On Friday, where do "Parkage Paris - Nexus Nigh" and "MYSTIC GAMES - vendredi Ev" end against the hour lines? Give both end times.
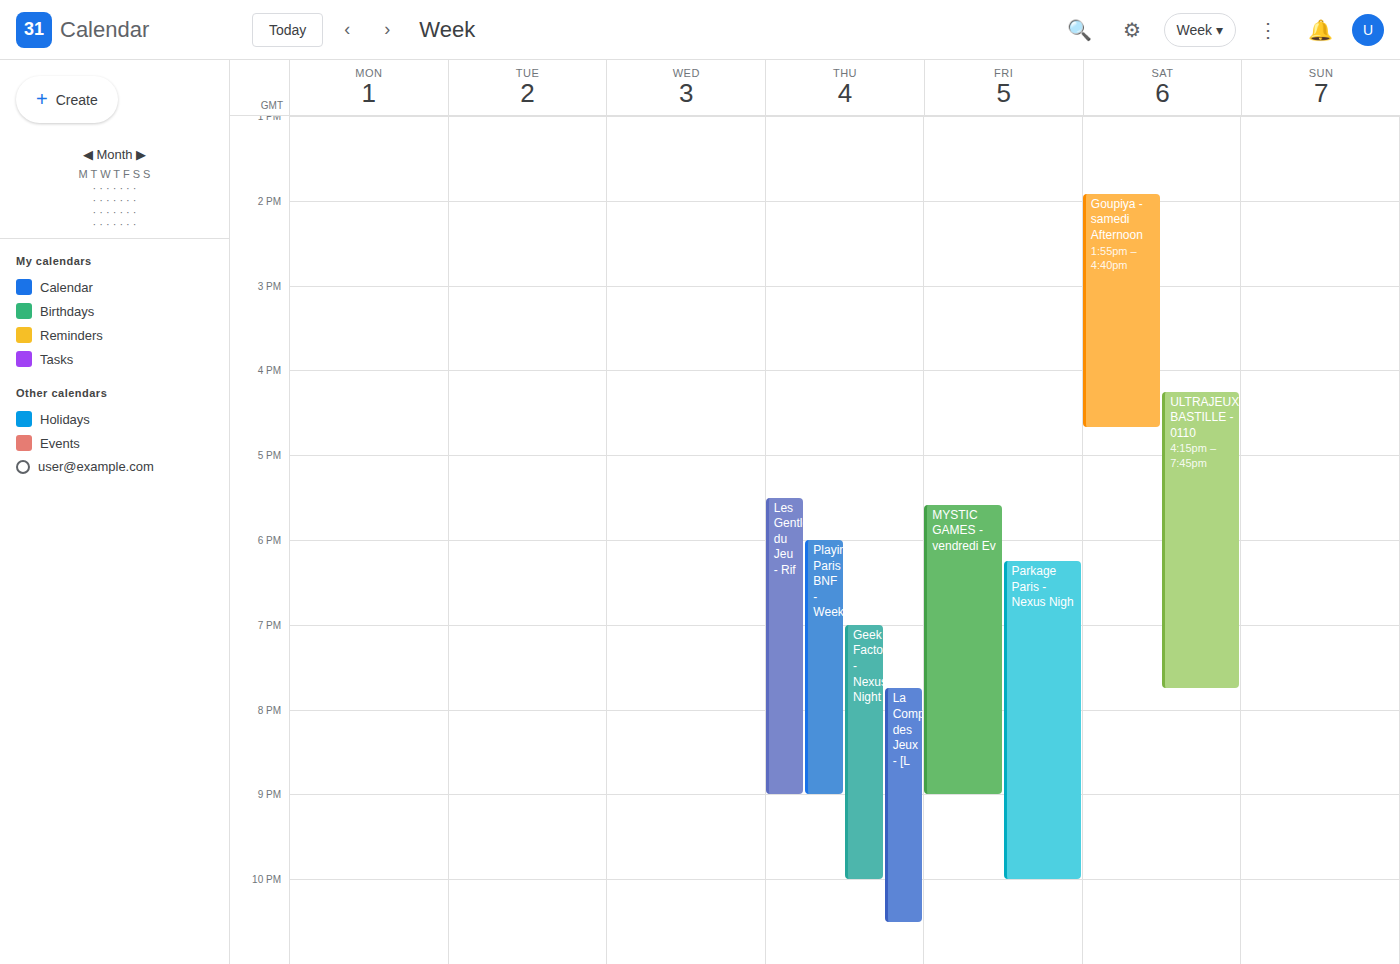
"Parkage Paris - Nexus Nigh": 10:00 PM, exactly on the 10 PM line. "MYSTIC GAMES - vendredi Ev": 9:00 PM, exactly on the 9 PM line.